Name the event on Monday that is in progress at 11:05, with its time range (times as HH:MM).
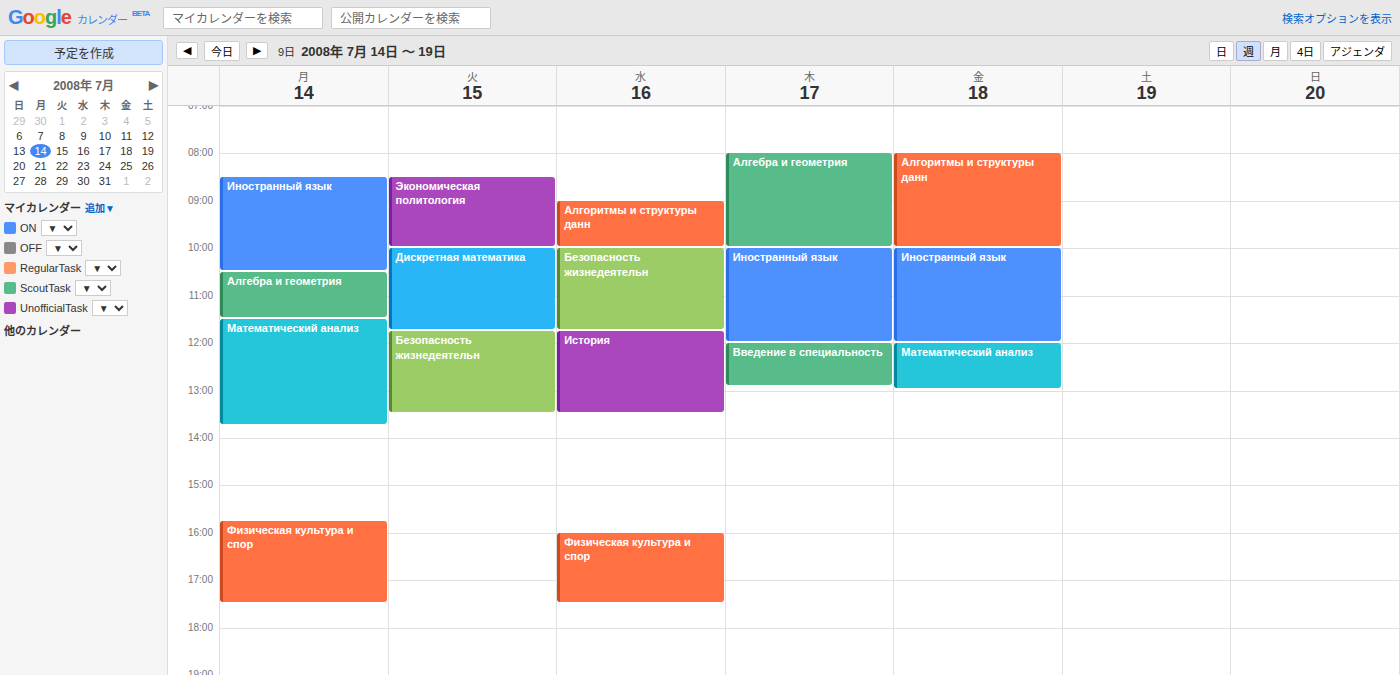
"Алгебра и геометрия", 10:30 to 11:30